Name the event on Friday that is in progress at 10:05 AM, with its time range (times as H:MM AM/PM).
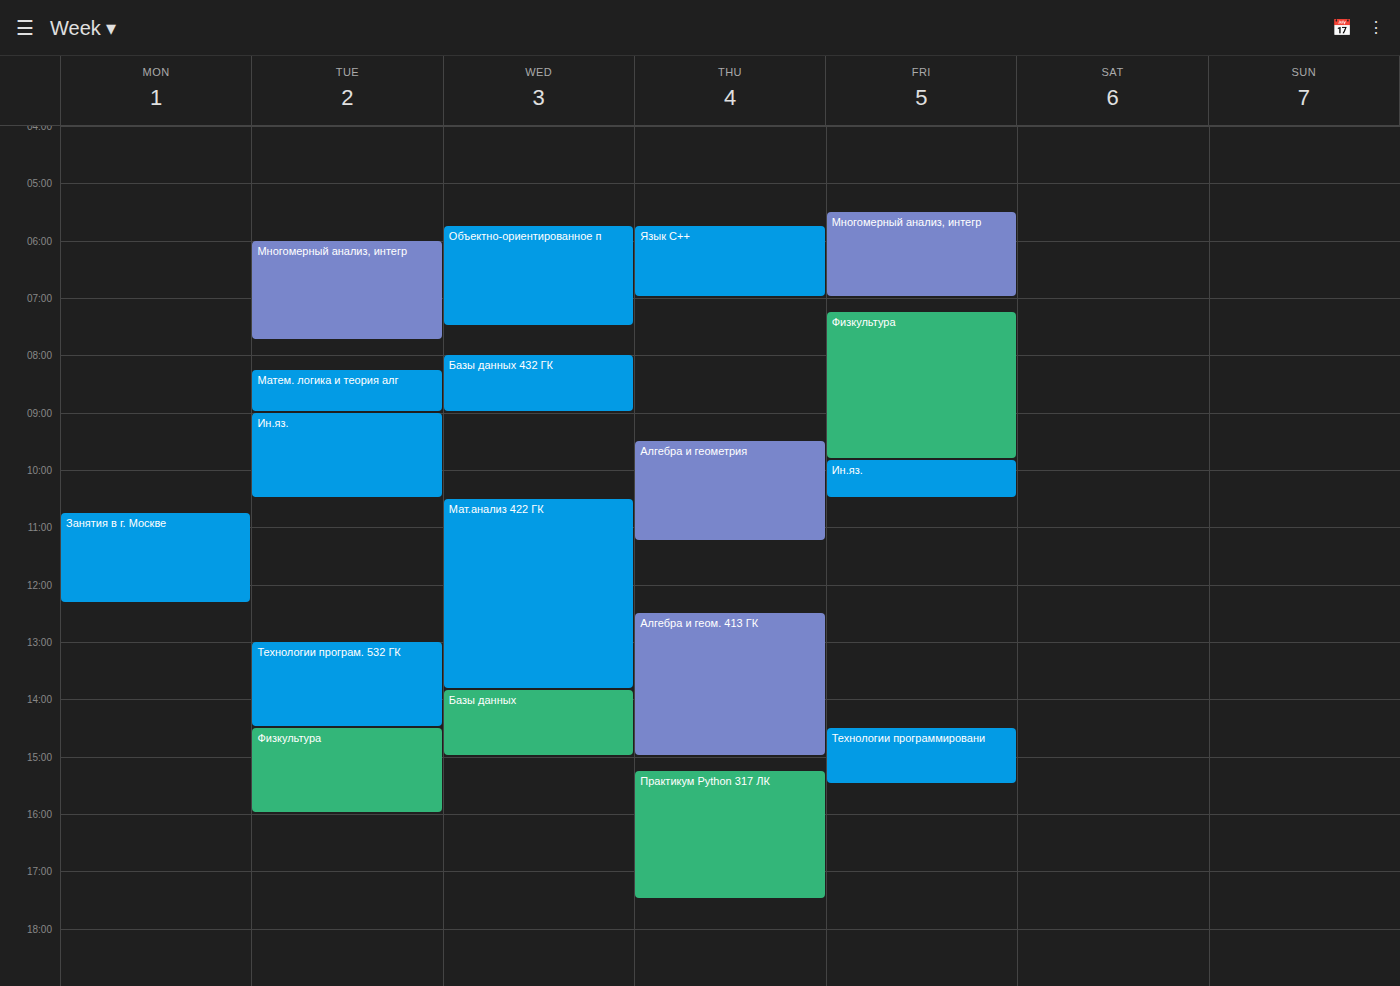
"Ин.яз.", 9:50 AM to 10:30 AM